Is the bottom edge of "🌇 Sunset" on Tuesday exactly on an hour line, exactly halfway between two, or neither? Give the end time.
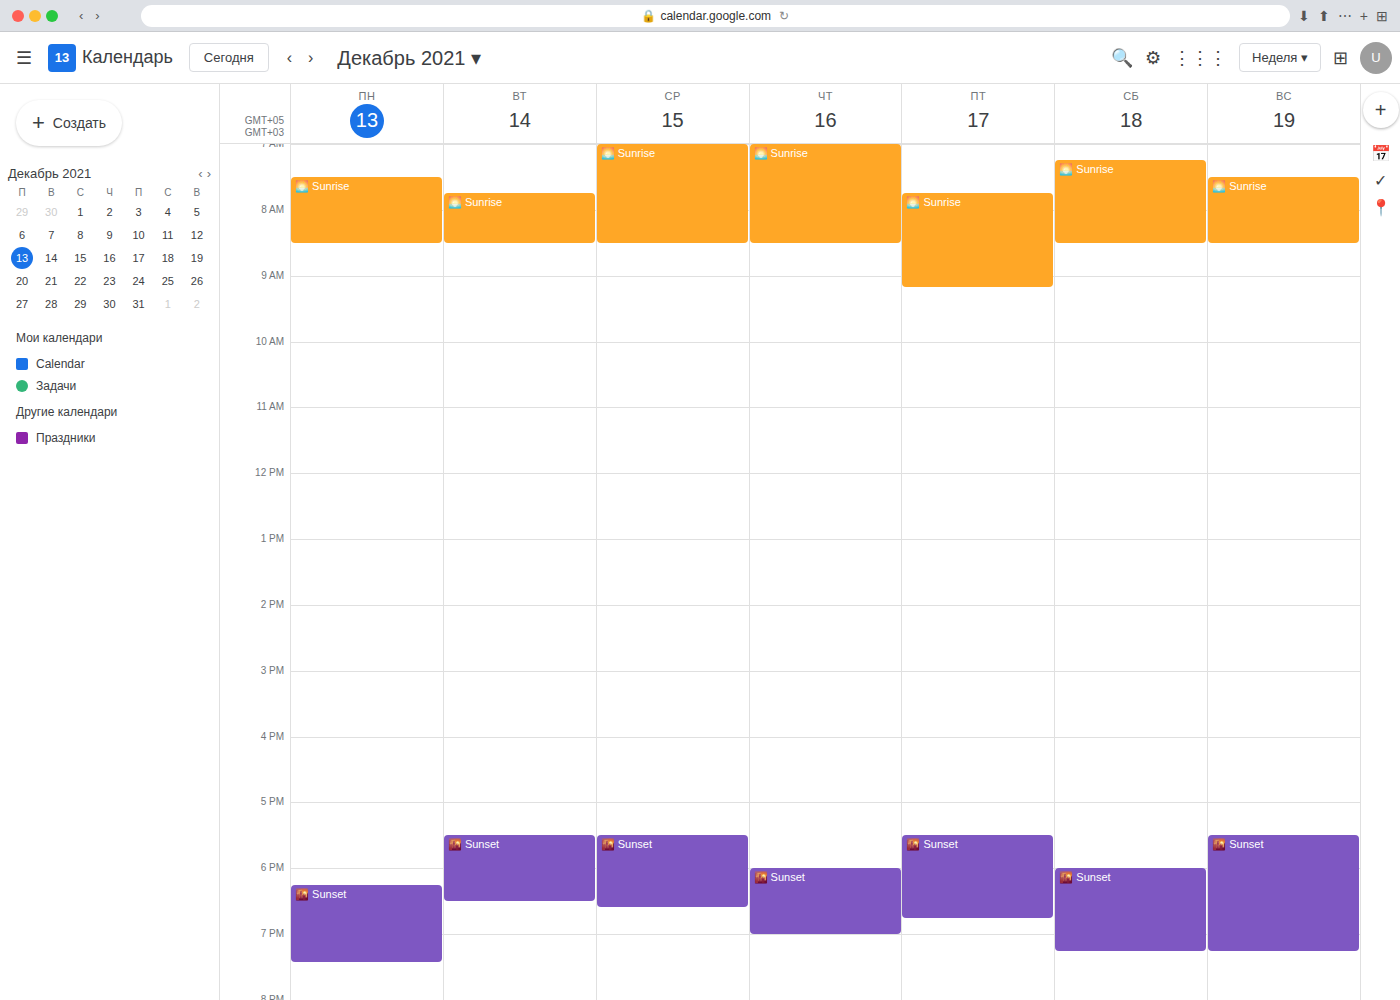
6:30 PM -- halfway between the 6 PM and 7 PM lines.